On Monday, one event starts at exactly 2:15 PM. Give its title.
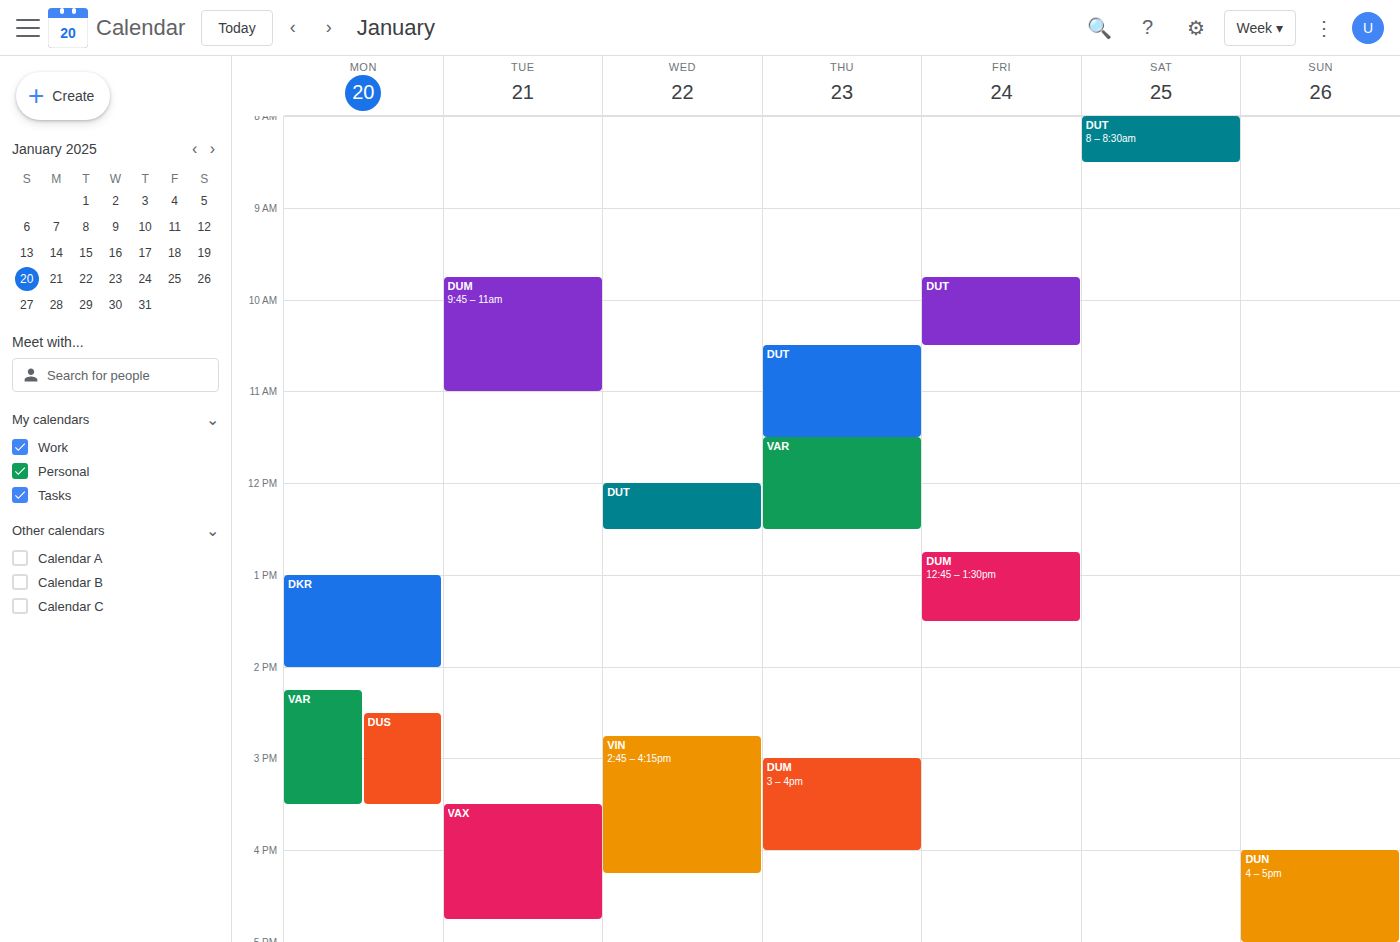
"VAR"